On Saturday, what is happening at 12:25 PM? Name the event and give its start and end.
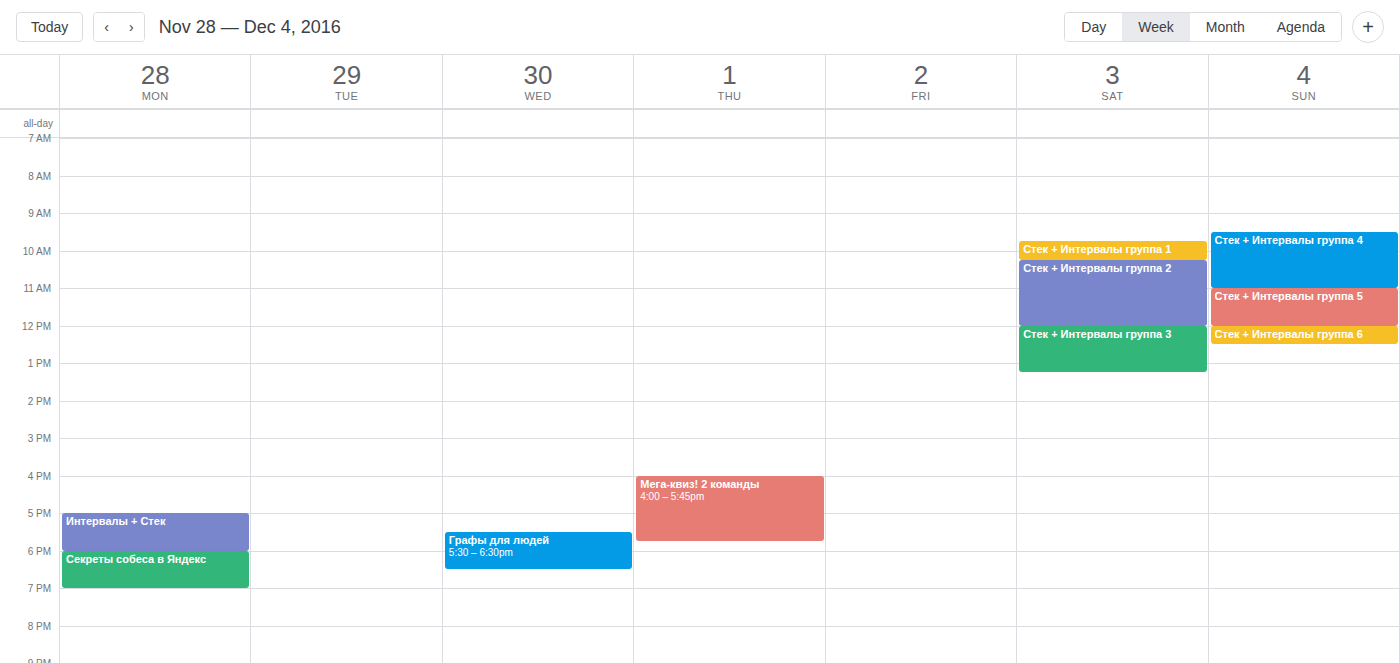
"Стек + Интервалы группа 3", 12:00 PM to 1:15 PM